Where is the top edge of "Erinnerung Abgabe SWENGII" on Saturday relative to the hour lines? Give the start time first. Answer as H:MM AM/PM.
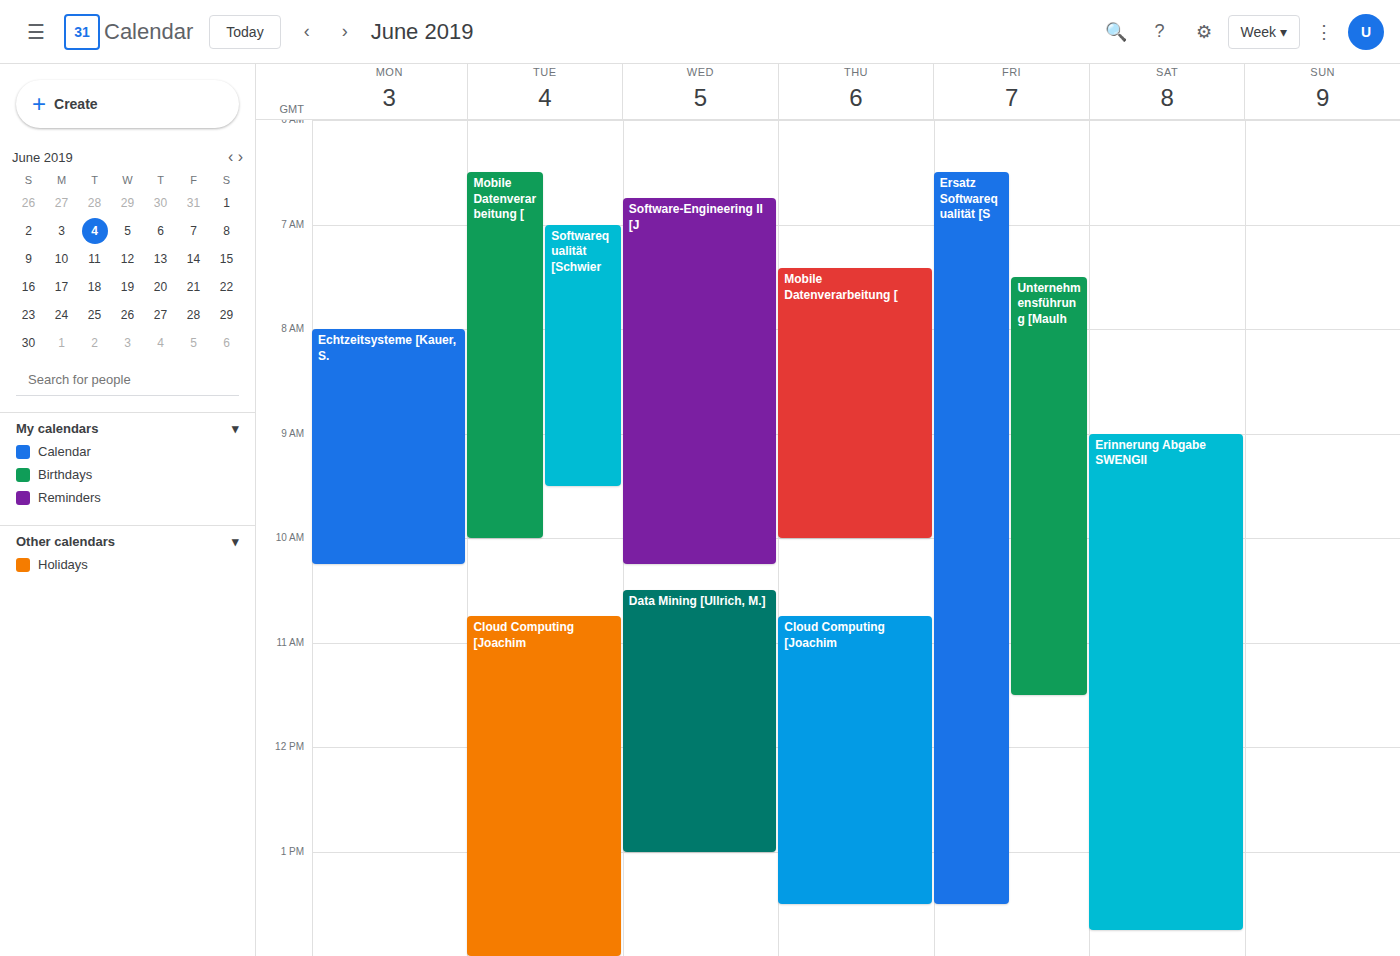
9:00 AM -- exactly on the 9 AM line.